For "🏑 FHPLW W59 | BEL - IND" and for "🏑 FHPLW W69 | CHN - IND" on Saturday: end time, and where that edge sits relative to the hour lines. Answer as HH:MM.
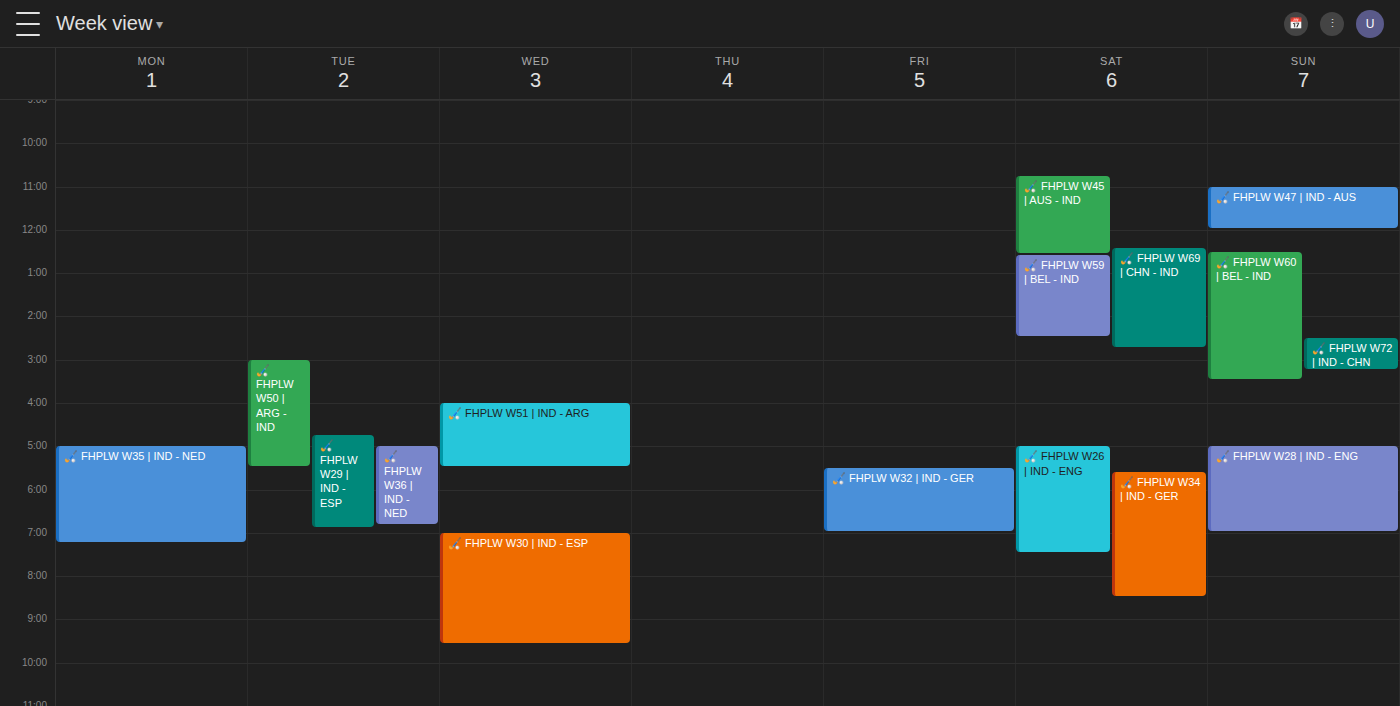
"🏑 FHPLW W59 | BEL - IND": 14:30, halfway between the 14:00 and 15:00 lines. "🏑 FHPLW W69 | CHN - IND": 14:45, neither: three quarters of the way from the 14:00 line to the 15:00 line.